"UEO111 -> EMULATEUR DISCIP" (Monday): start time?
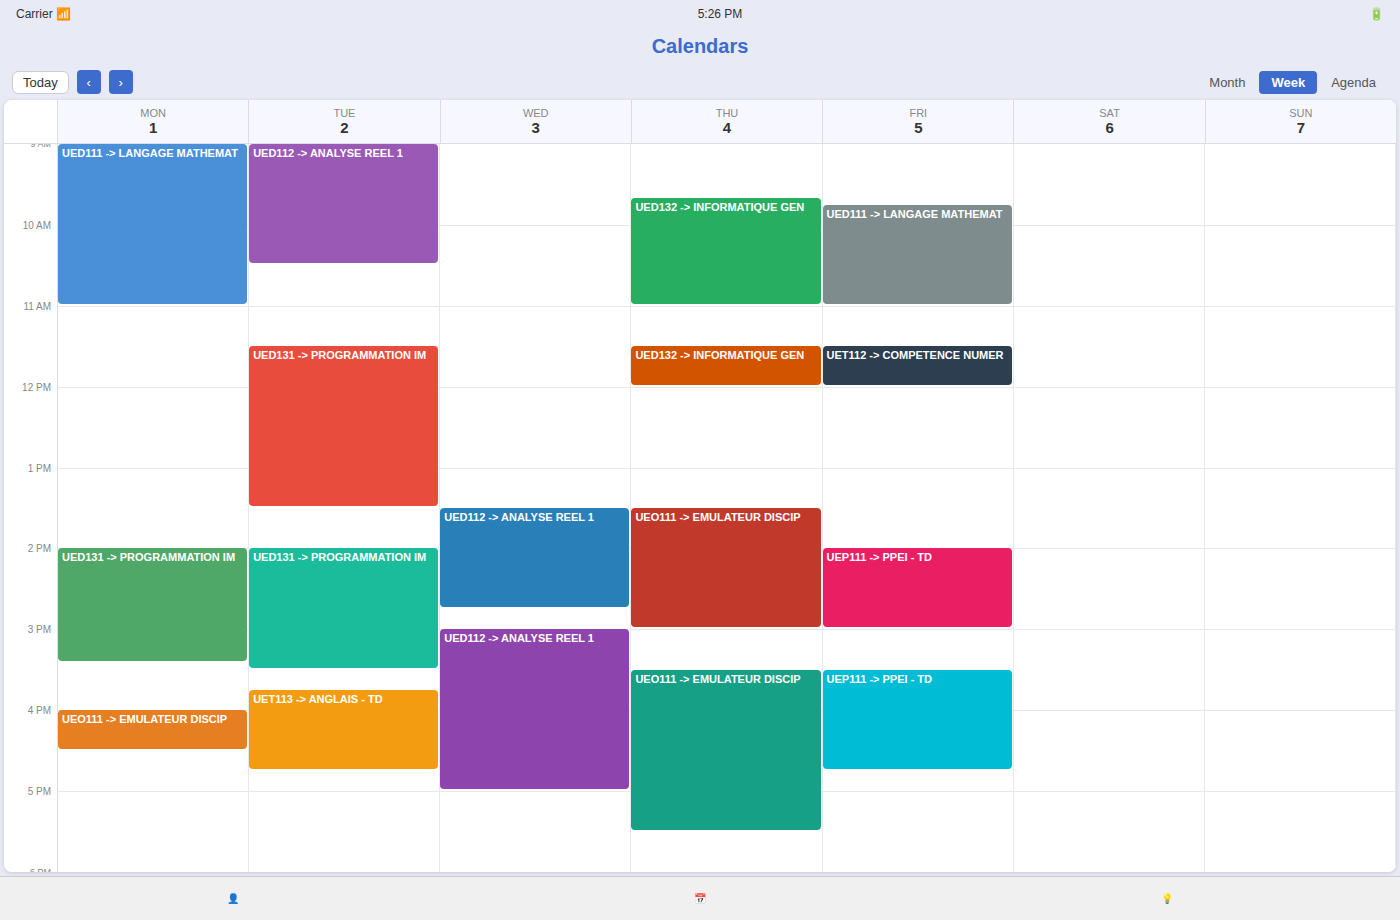
4:00 PM